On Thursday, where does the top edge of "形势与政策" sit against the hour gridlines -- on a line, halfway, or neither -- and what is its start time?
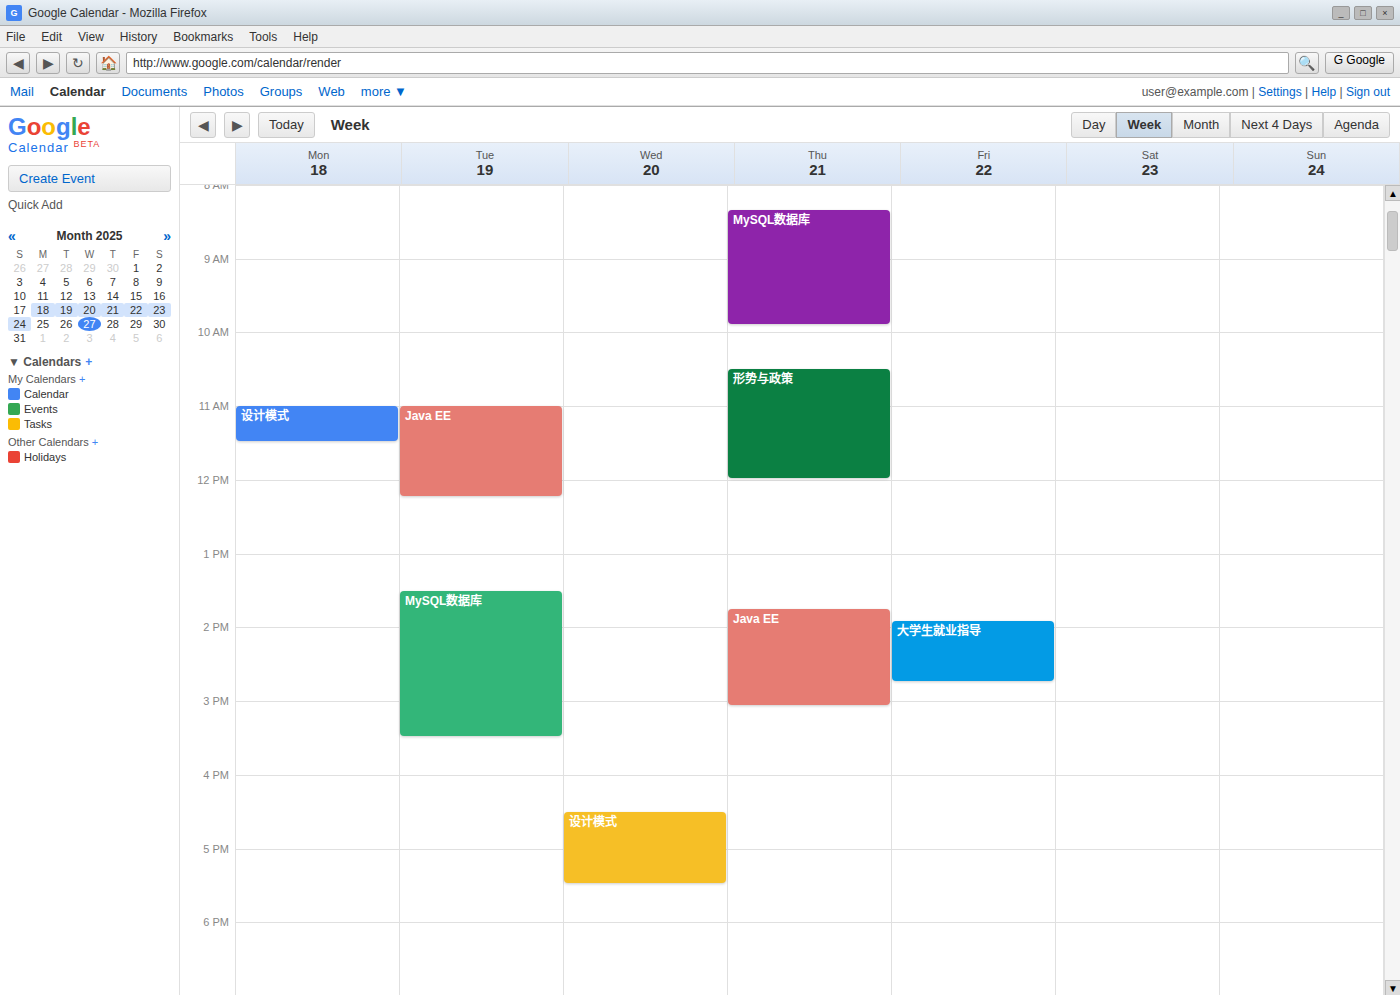
10:30 -- halfway between the 10:00 and 11:00 lines.